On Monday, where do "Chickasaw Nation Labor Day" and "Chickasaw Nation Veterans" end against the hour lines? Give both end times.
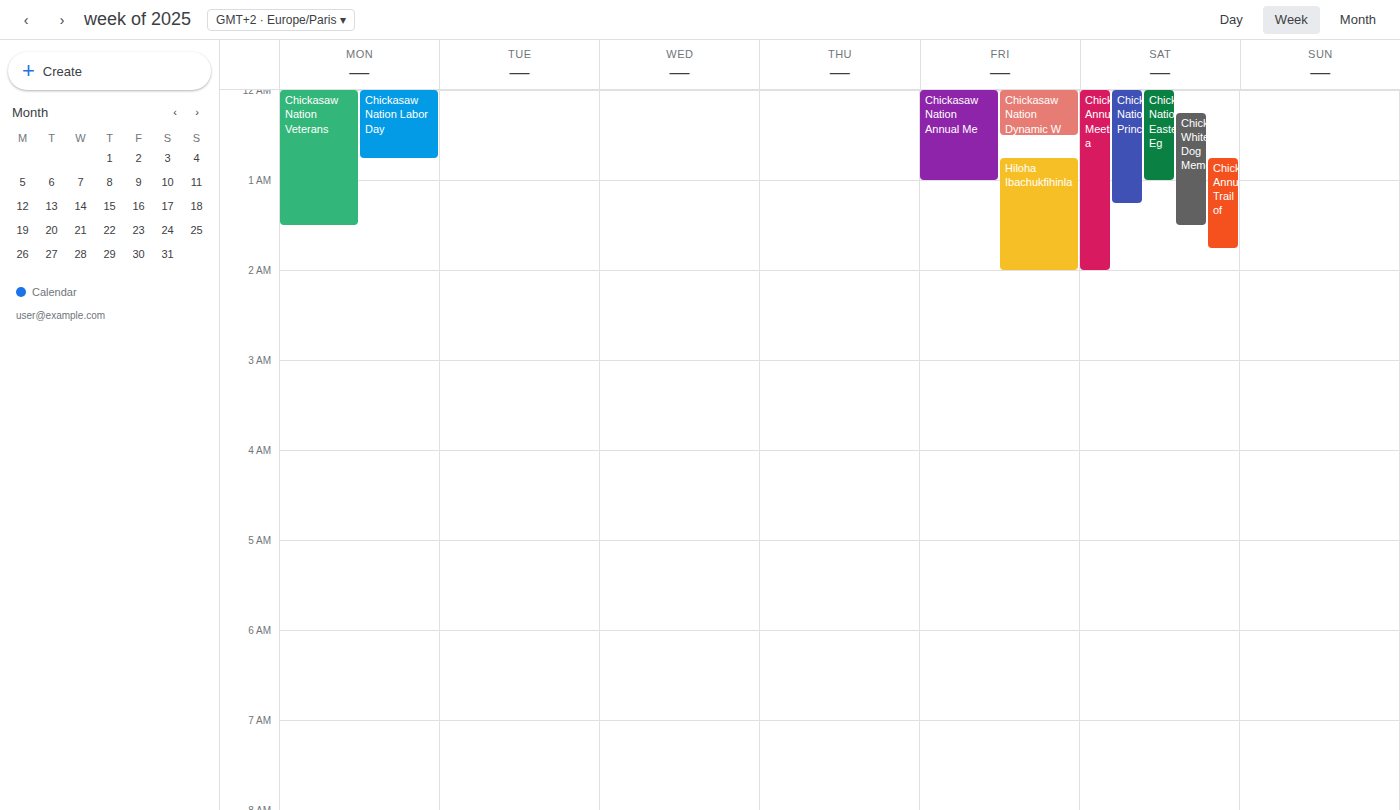
"Chickasaw Nation Labor Day": 12:45 AM, neither: three quarters of the way from the 12 AM line to the 1 AM line. "Chickasaw Nation Veterans": 1:30 AM, halfway between the 1 AM and 2 AM lines.